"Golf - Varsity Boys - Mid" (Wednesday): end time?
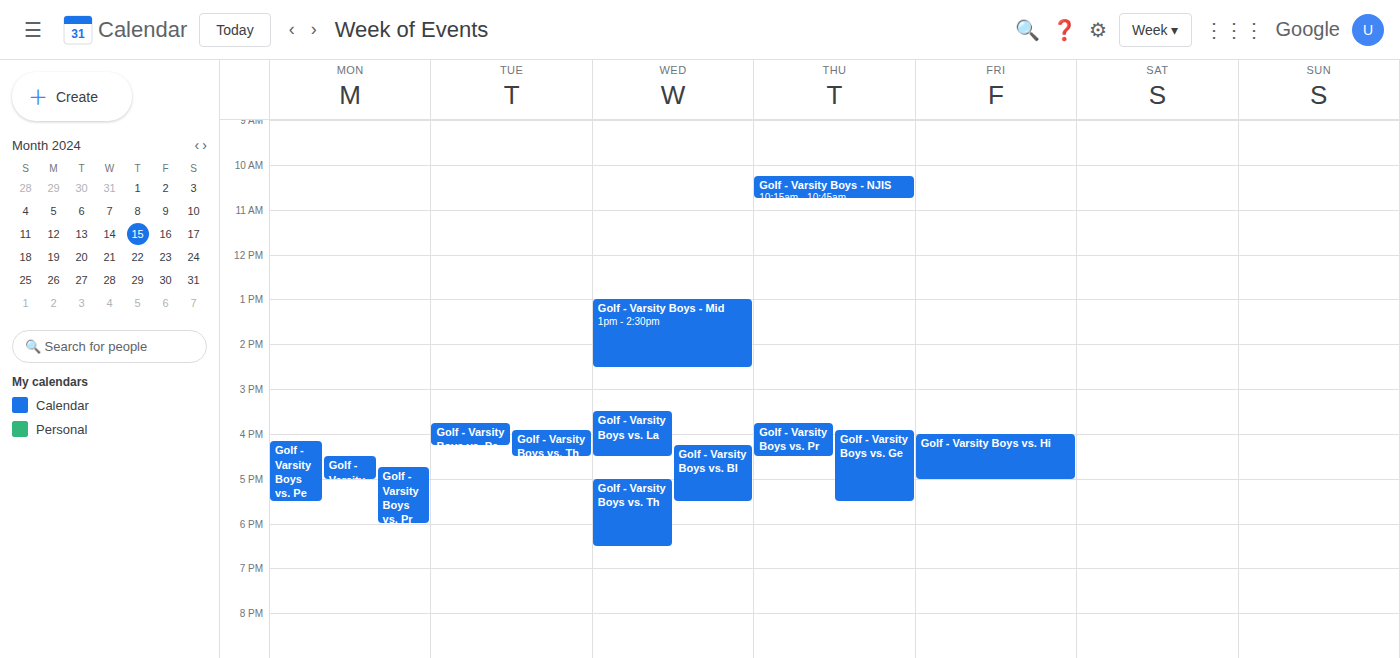
2:30 PM